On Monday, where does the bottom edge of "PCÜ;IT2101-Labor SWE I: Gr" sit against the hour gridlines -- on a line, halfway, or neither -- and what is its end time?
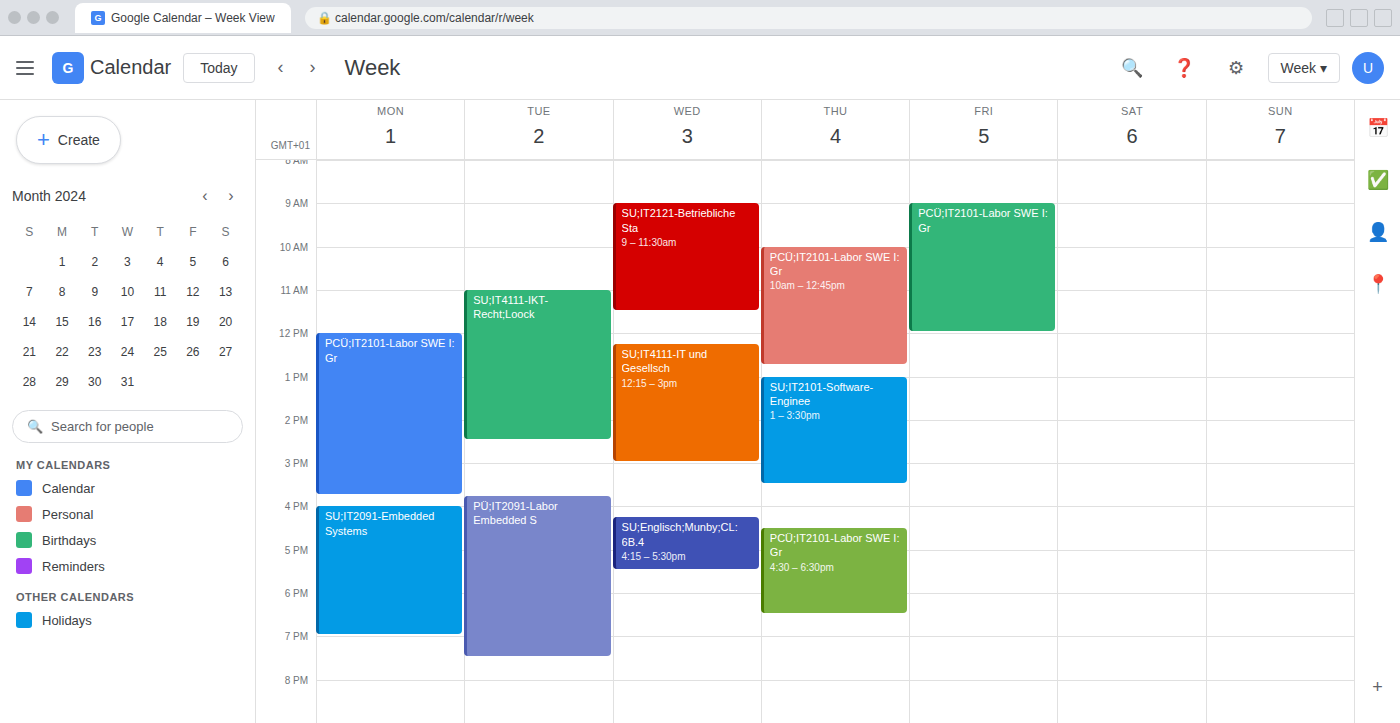
3:45 PM -- neither: three quarters of the way from the 3 PM line to the 4 PM line.